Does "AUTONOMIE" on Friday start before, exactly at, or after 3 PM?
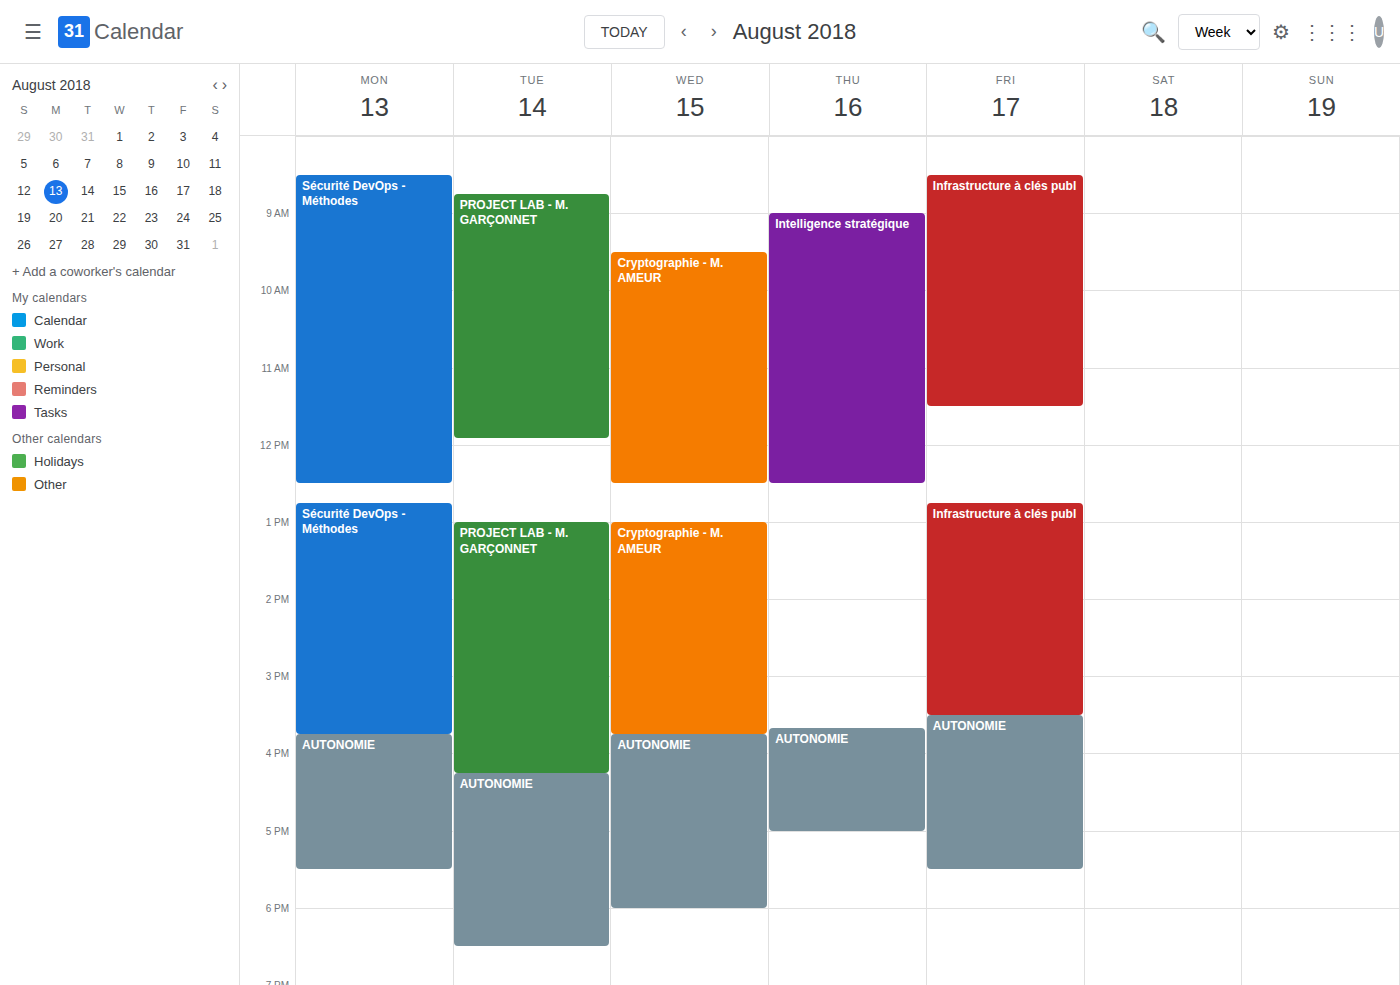
3:30 PM -- after 3 PM, 30 minutes below the 3 PM line.